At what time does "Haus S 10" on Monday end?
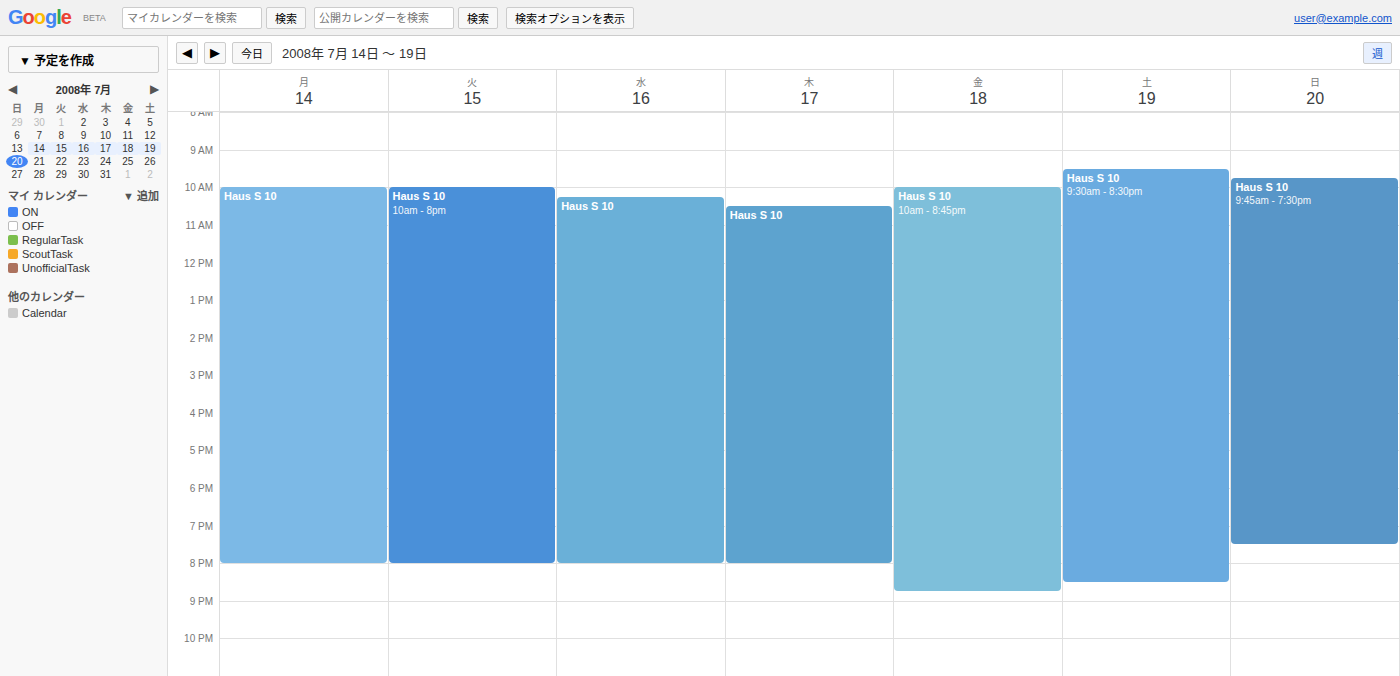
8:00 PM